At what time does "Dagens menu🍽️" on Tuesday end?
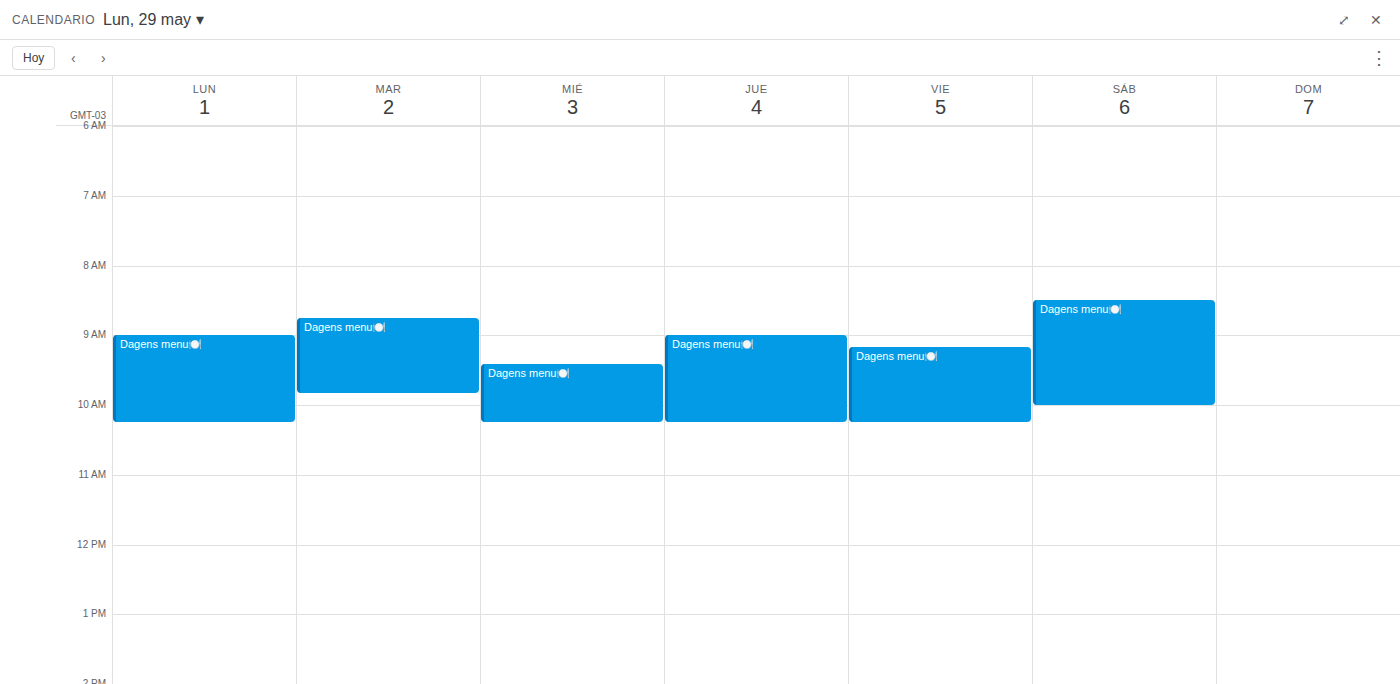
9:50 AM